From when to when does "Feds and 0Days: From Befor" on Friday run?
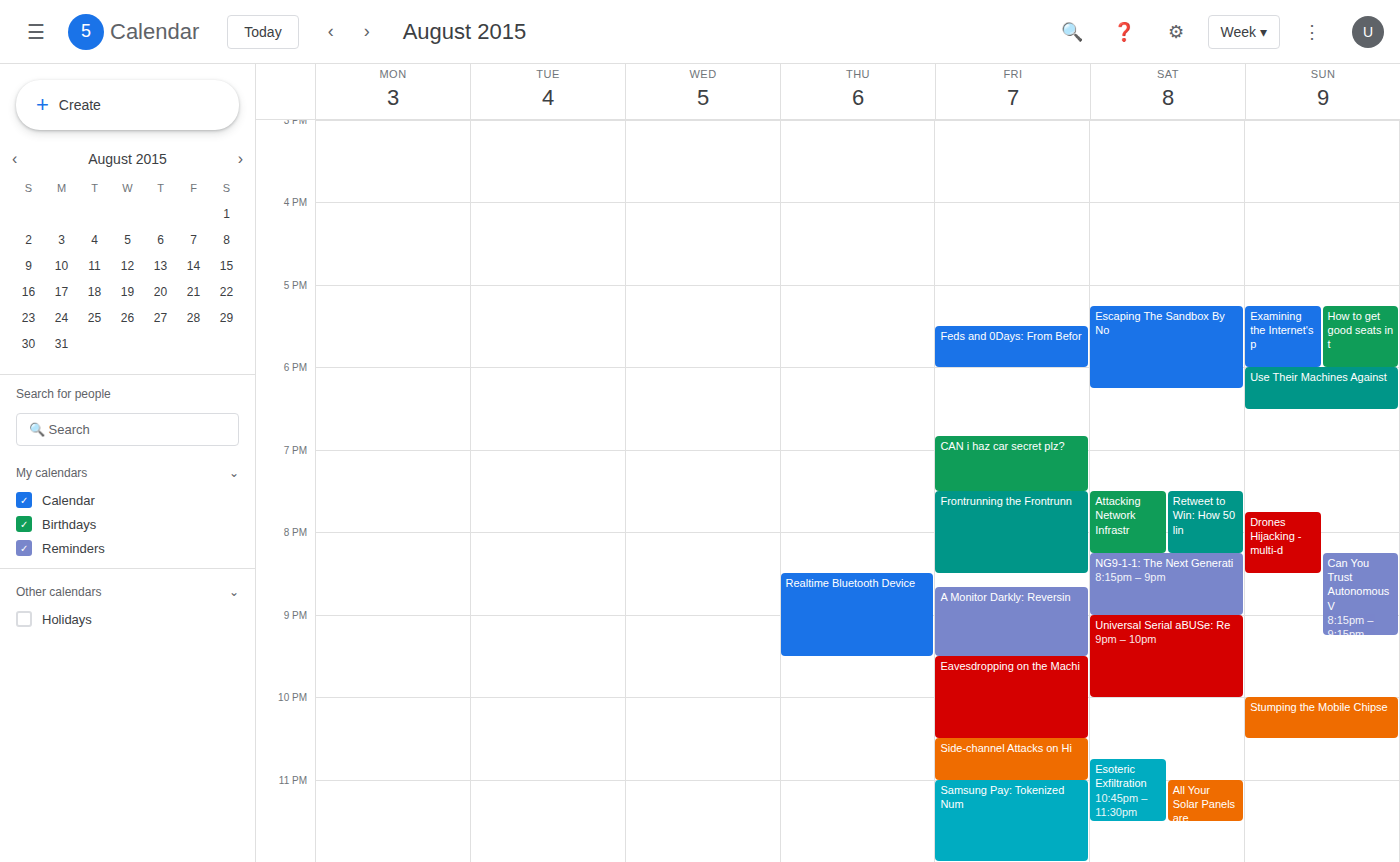
5:30 PM to 6:00 PM